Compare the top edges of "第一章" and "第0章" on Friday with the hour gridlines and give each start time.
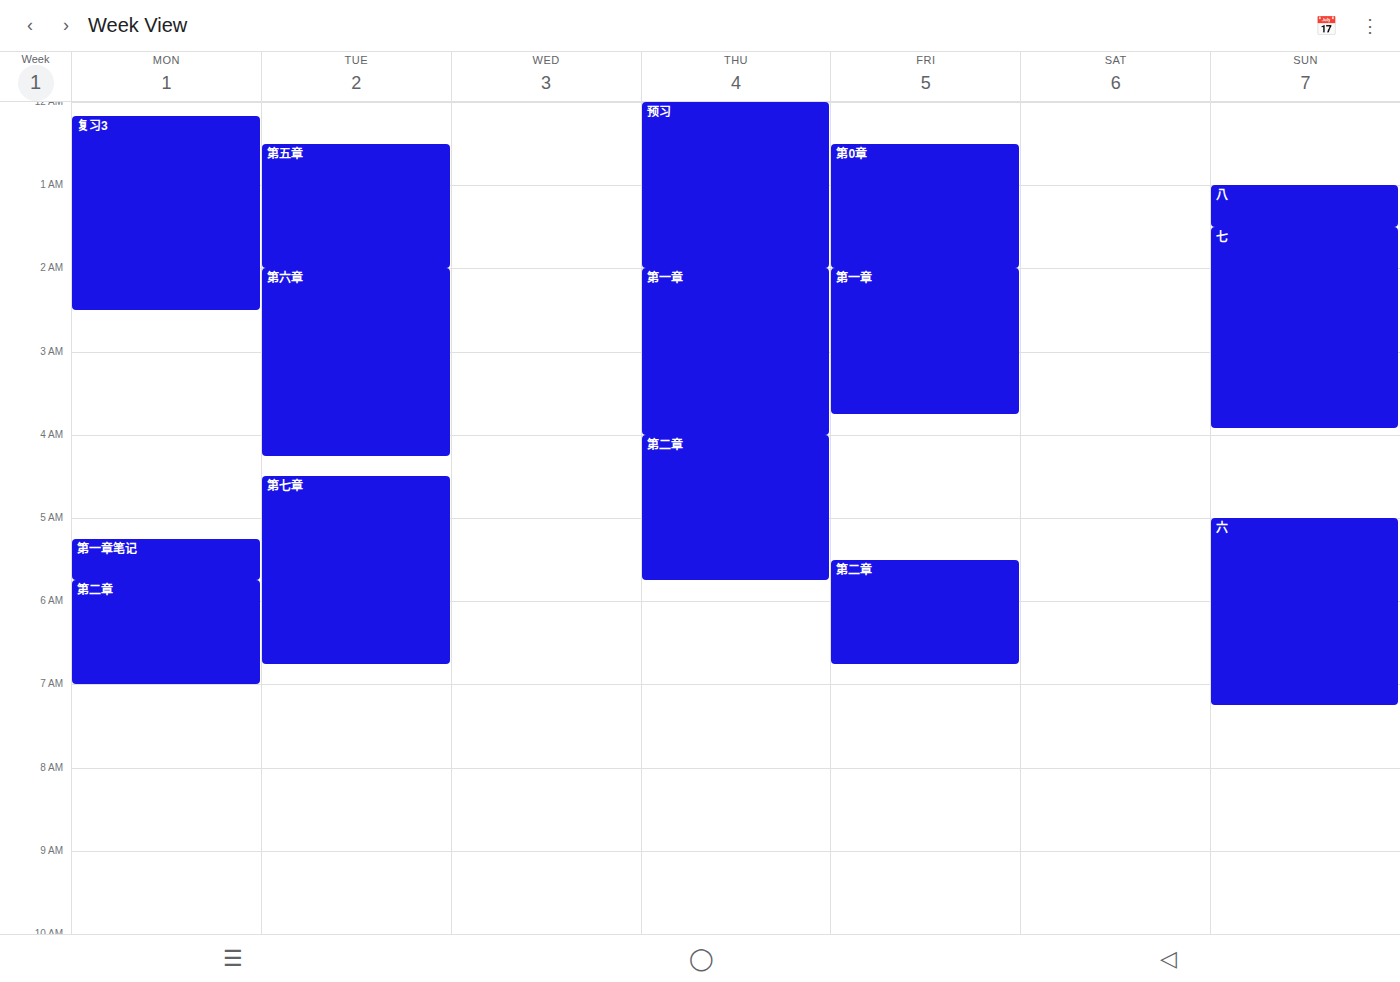
"第一章": 2:00 AM, exactly on the 2 AM line. "第0章": 12:30 AM, halfway between the 12 AM and 1 AM lines.